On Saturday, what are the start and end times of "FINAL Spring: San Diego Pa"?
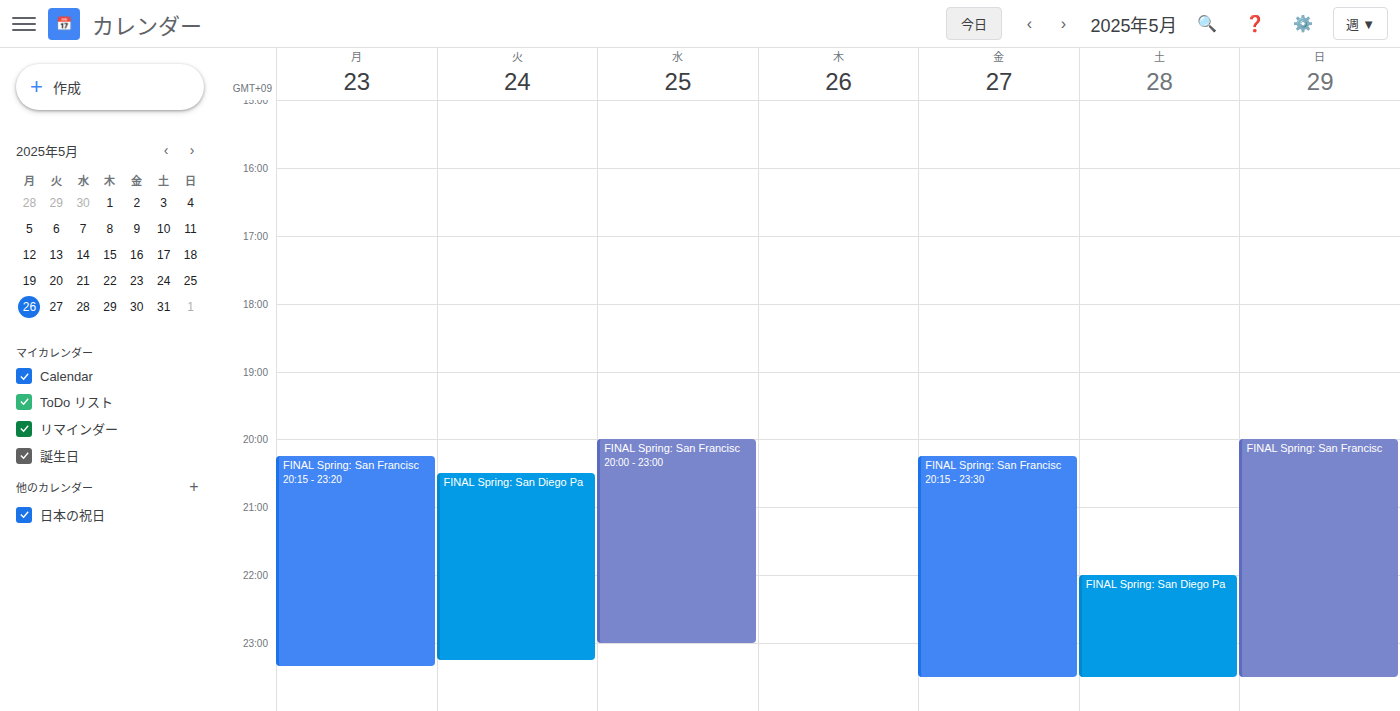
10:00 PM to 11:30 PM